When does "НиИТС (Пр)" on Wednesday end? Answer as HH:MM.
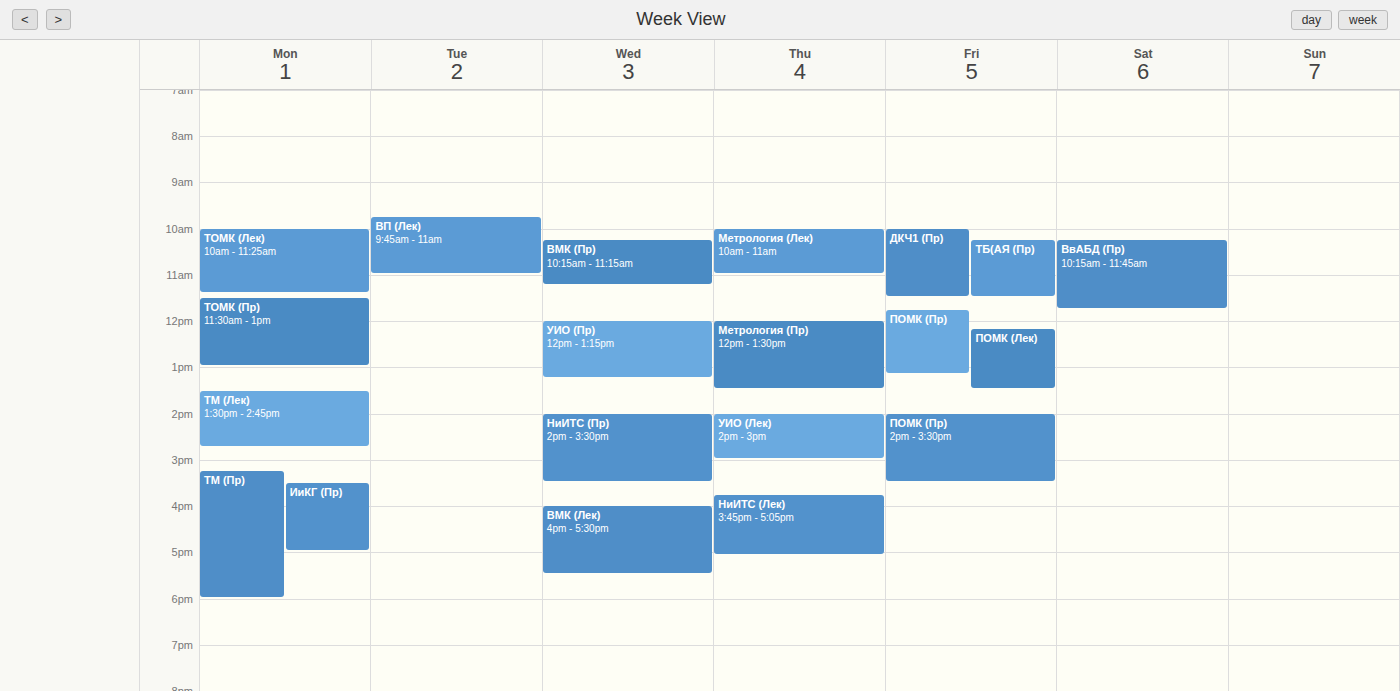
15:30